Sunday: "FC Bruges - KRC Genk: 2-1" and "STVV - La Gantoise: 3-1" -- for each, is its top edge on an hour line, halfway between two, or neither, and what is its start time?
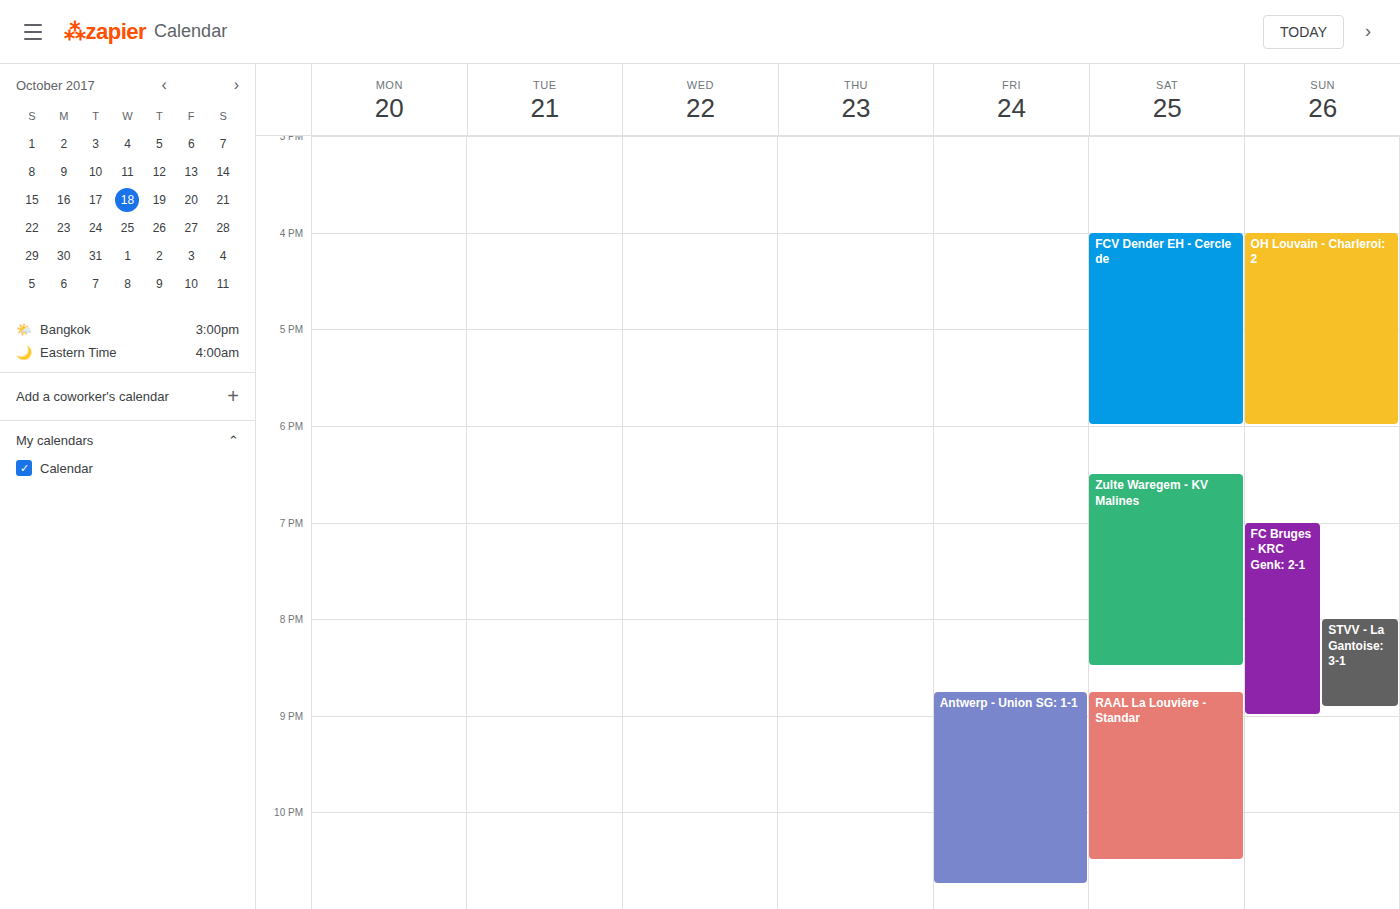
"FC Bruges - KRC Genk: 2-1": 7:00 PM, exactly on the 7 PM line. "STVV - La Gantoise: 3-1": 8:00 PM, exactly on the 8 PM line.